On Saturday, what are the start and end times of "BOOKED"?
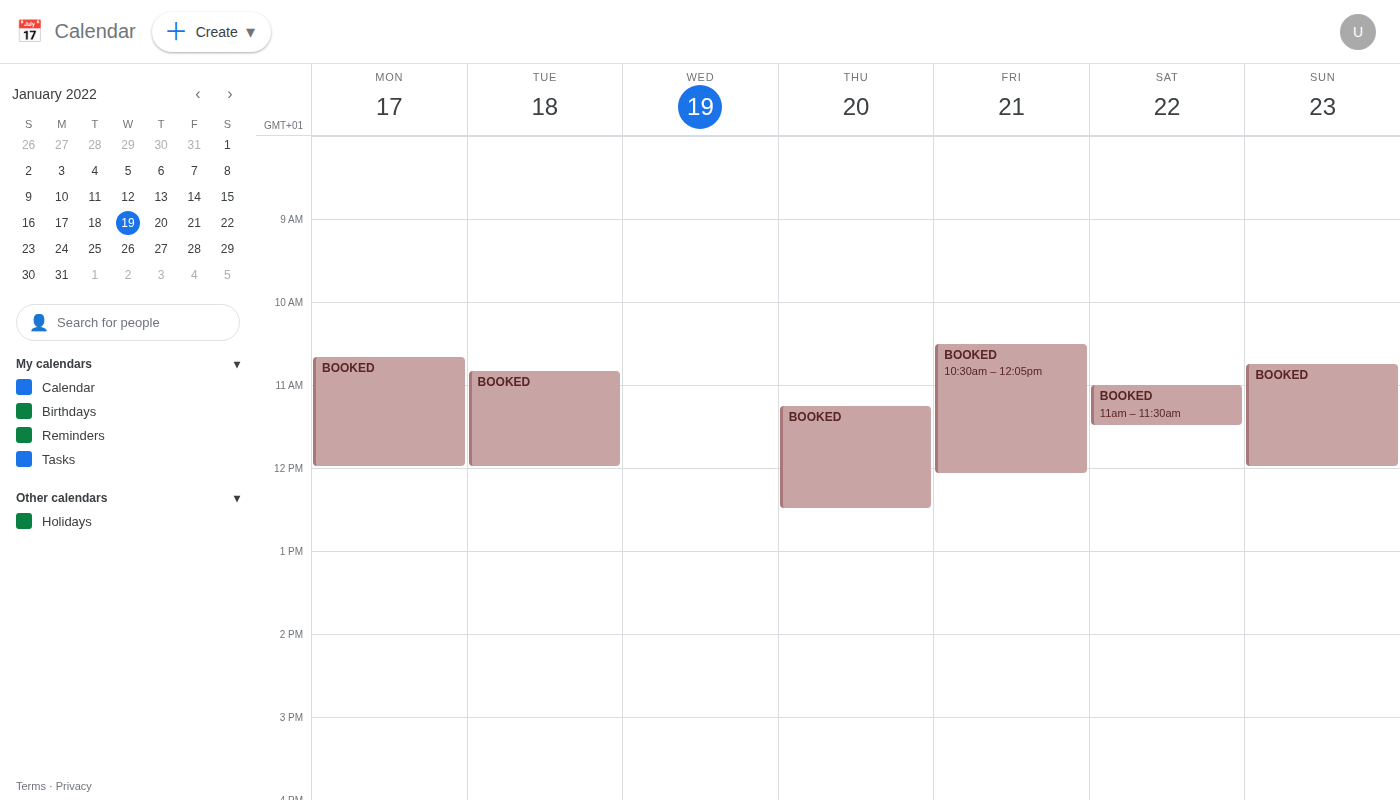
11:00 AM to 11:30 AM